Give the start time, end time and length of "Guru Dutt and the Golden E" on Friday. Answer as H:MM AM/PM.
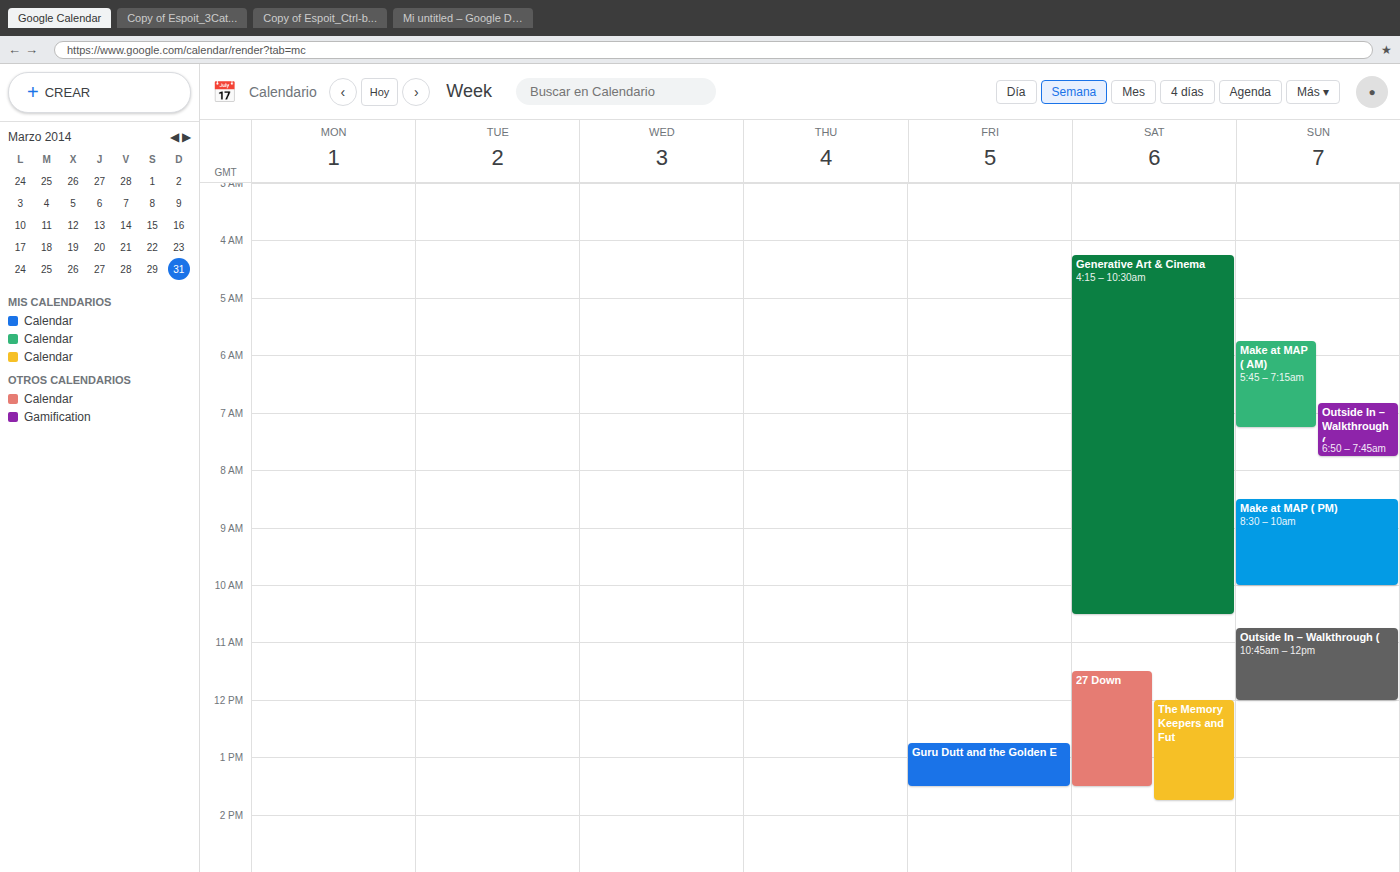
12:45 PM to 1:30 PM, 45 minutes